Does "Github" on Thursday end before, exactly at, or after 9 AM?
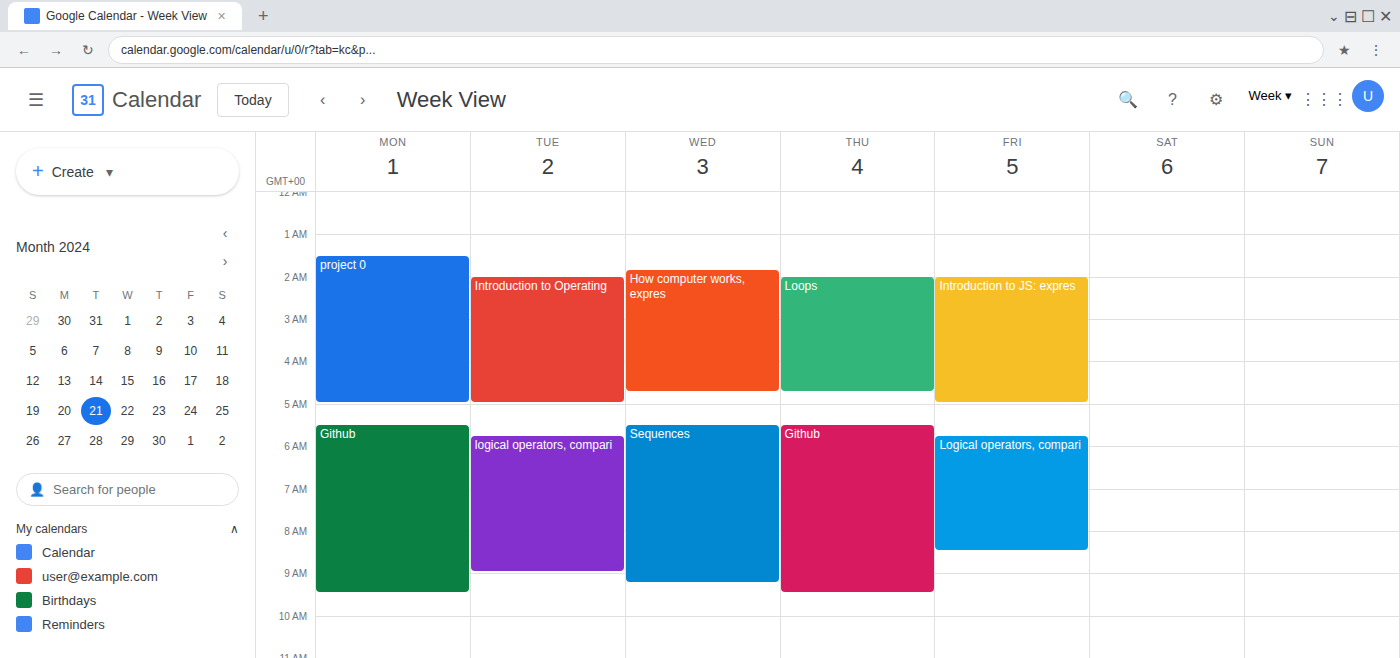
9:30 AM -- after 9 AM, 30 minutes below the 9 AM line.